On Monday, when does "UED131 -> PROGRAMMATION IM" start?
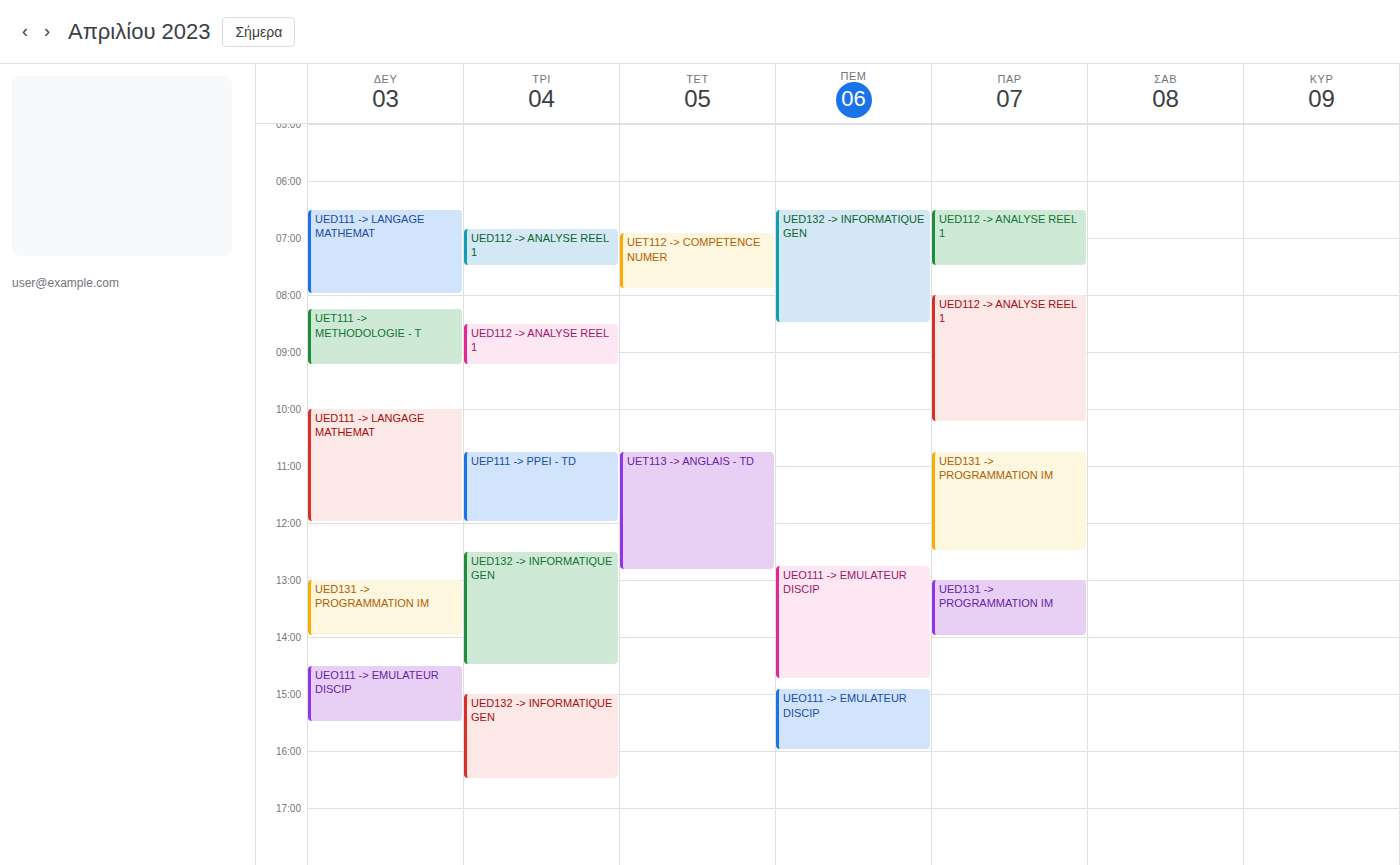
1:00 PM